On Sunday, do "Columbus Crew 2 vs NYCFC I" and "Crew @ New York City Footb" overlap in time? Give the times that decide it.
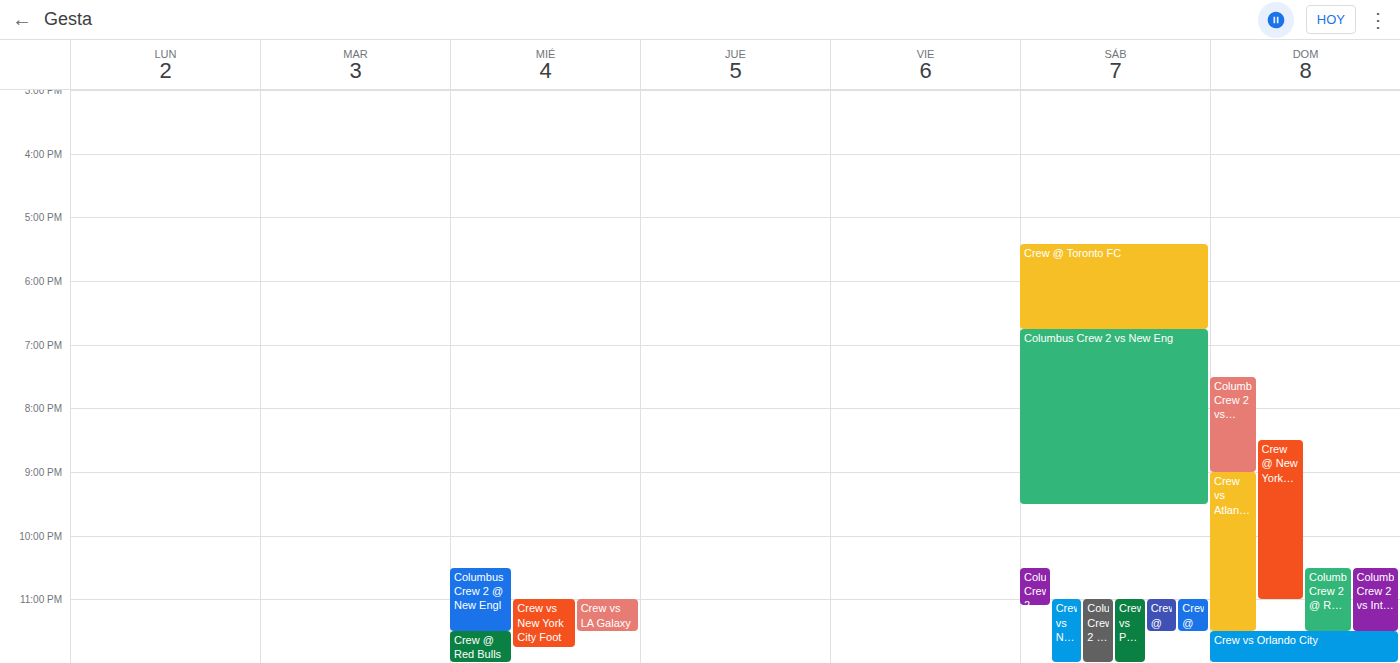
"Crew @ New York City Footb" starts at 20:30, before "Columbus Crew 2 vs NYCFC I" ends at 21:00 -- they overlap.